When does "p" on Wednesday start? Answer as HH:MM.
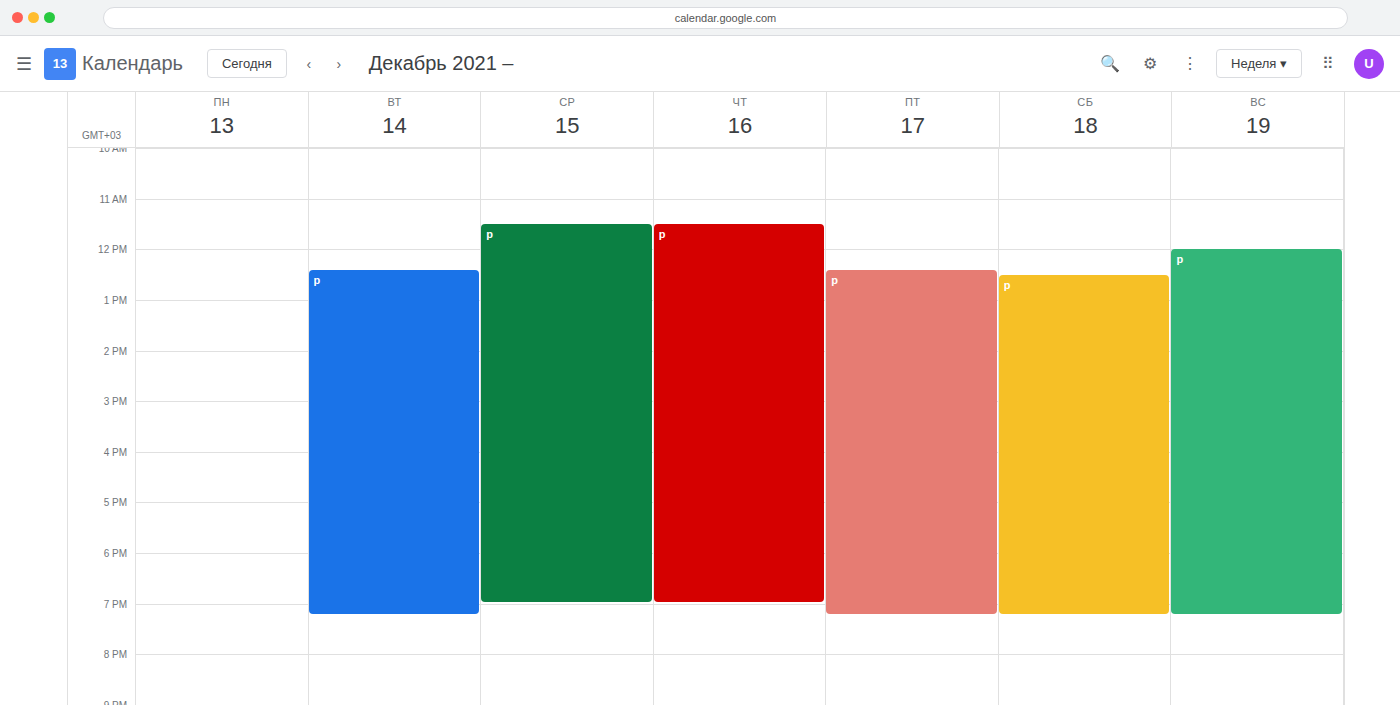
11:30